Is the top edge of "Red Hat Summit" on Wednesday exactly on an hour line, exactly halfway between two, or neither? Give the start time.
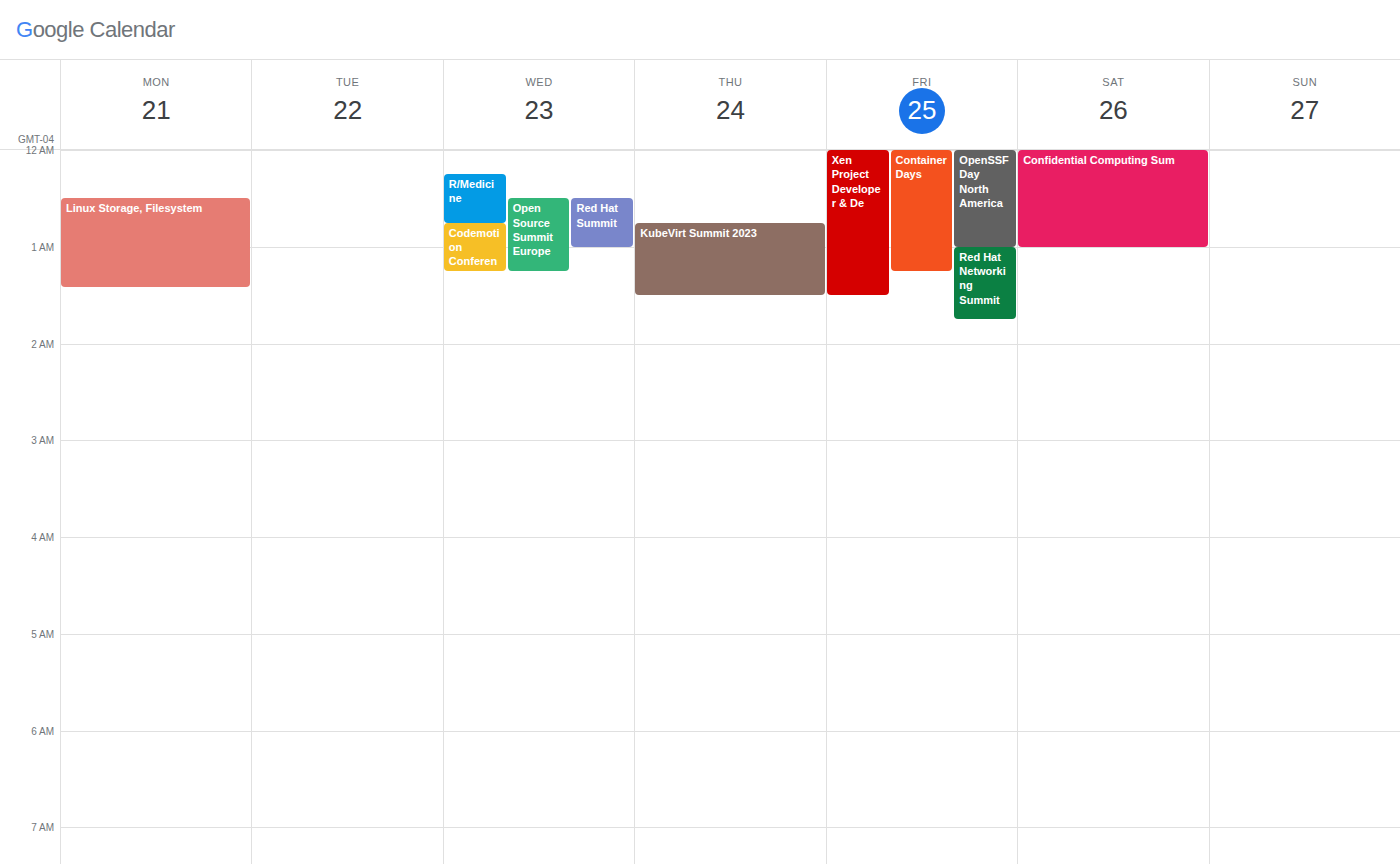
00:30 -- halfway between the 00:00 and 01:00 lines.